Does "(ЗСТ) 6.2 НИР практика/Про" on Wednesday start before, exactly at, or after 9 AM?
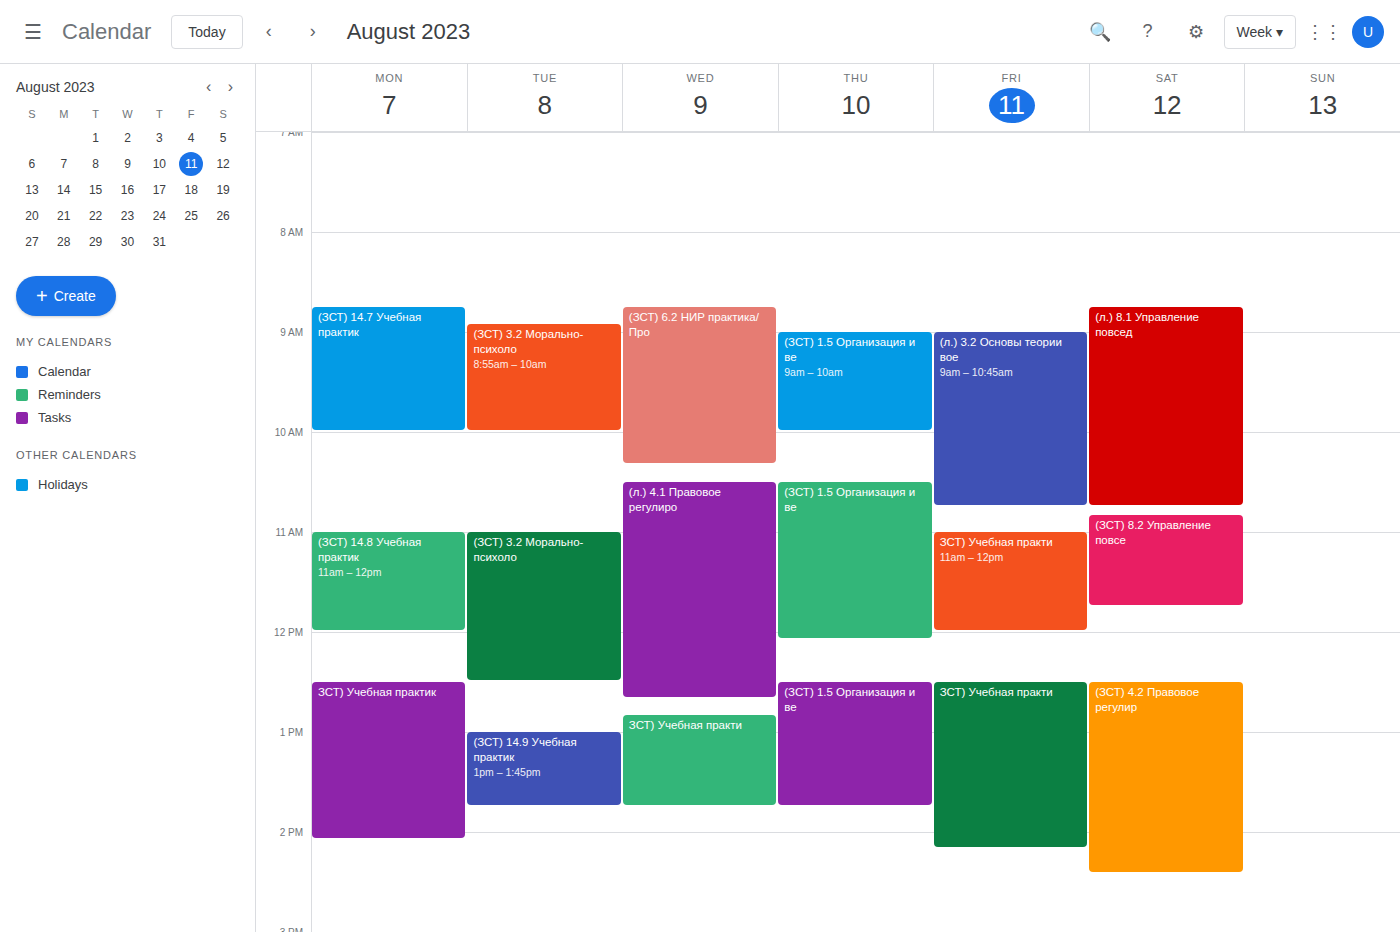
8:45 AM -- before 9 AM, 15 minutes above the 9 AM line.